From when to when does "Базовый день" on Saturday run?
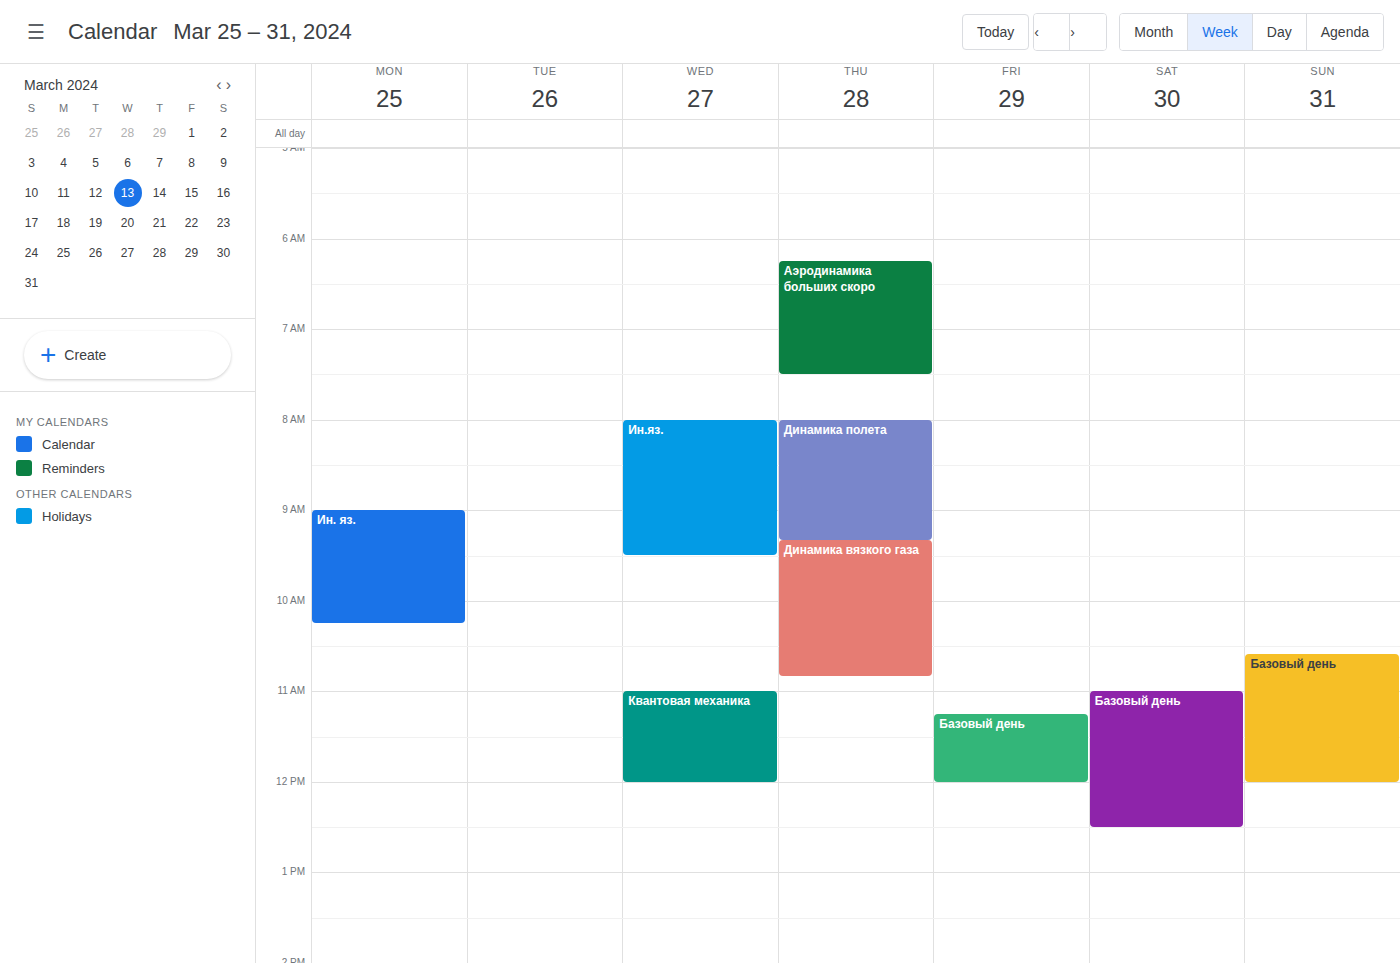
11:00 AM to 12:30 PM